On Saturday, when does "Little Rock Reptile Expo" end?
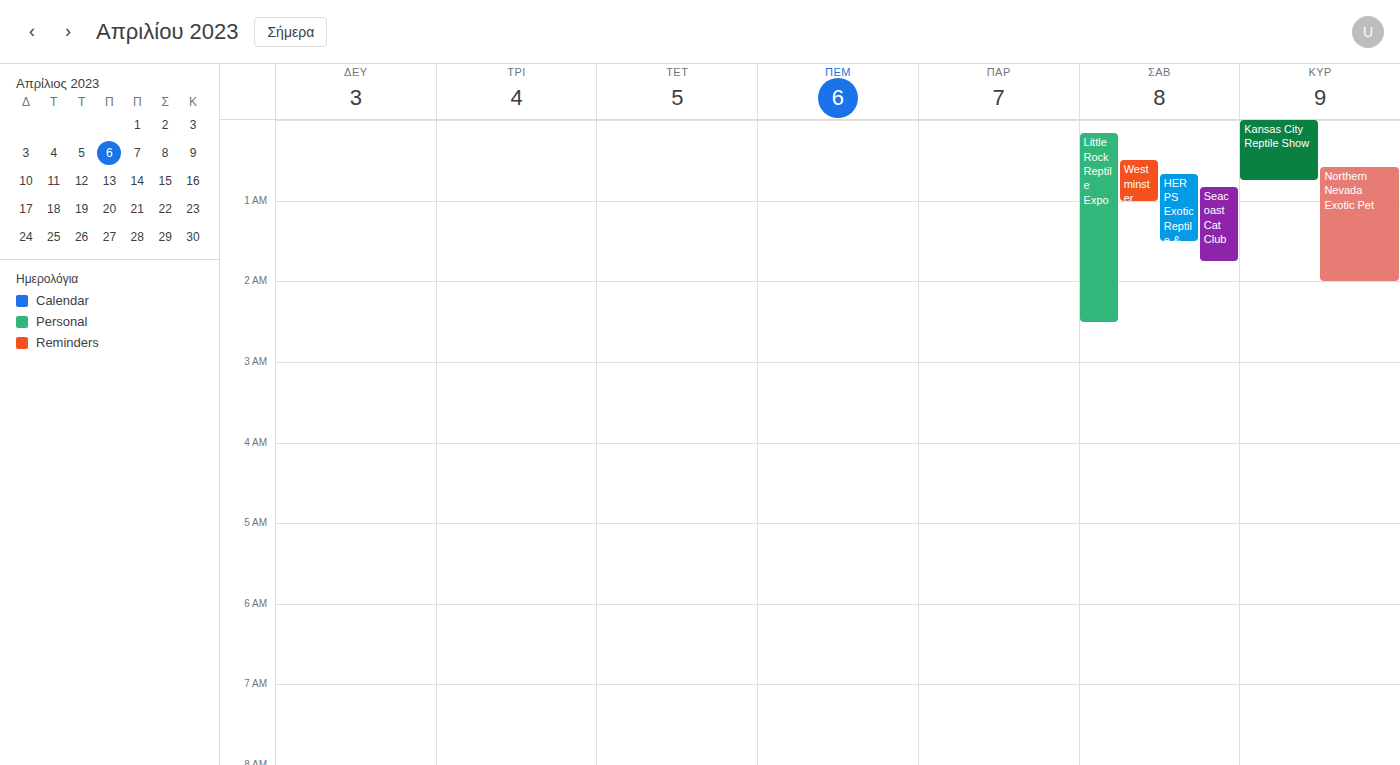
02:30